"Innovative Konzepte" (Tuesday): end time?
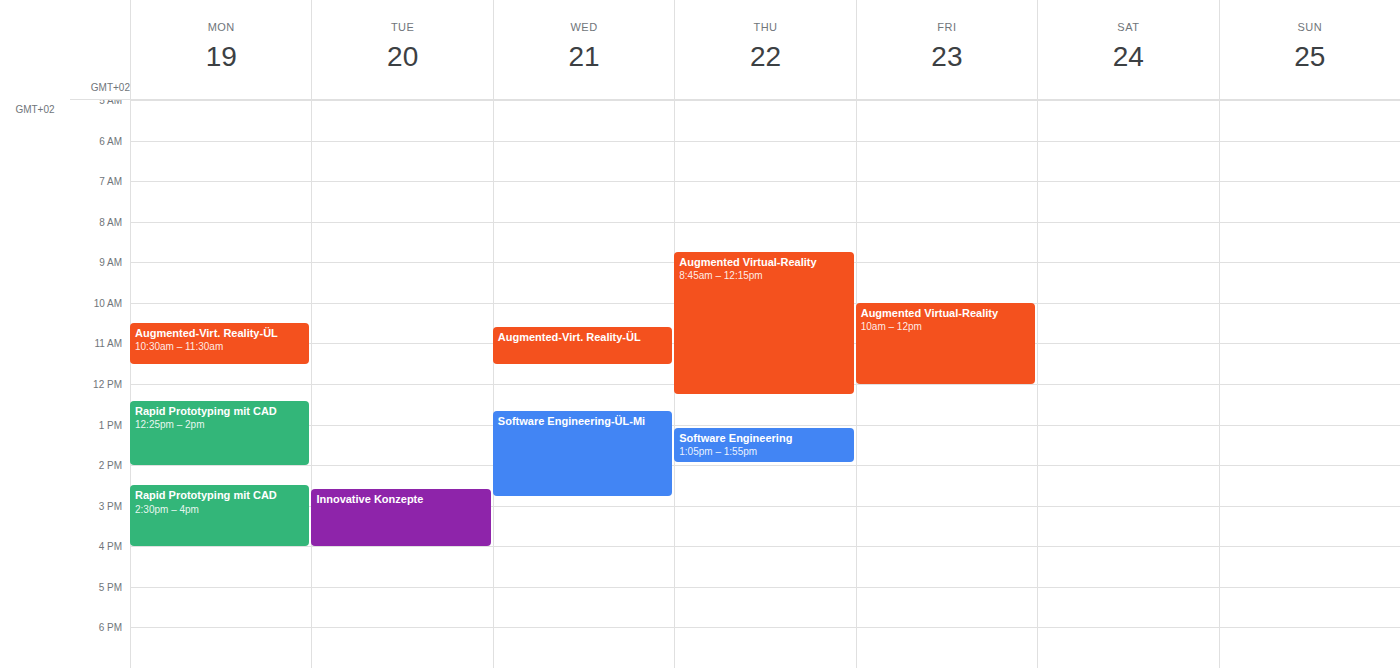
16:00